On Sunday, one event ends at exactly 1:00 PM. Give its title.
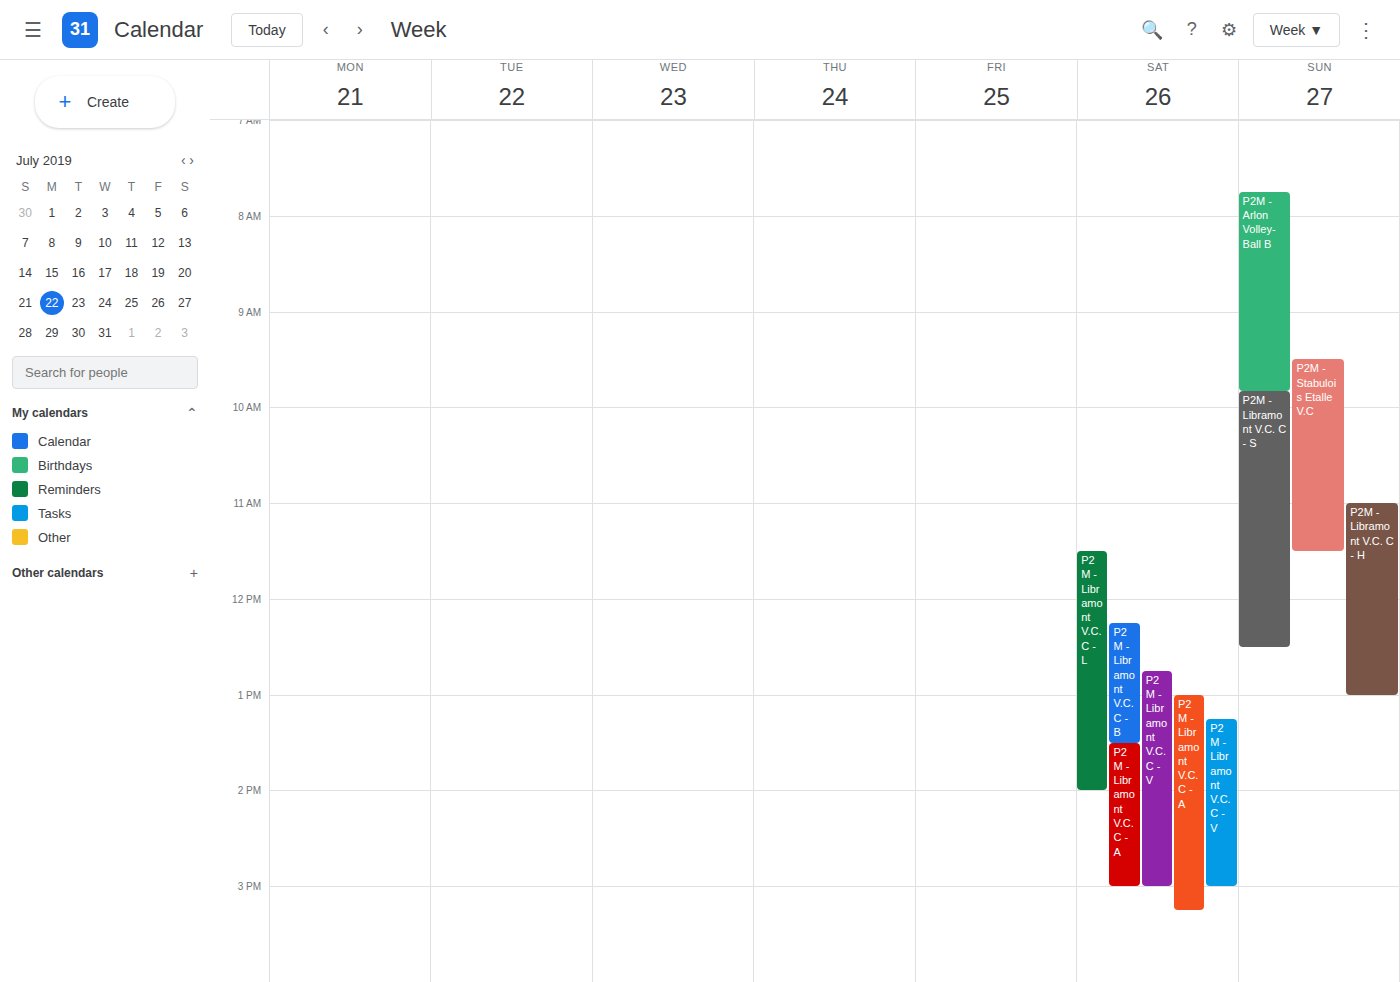
"P2M - Libramont V.C. C - H"